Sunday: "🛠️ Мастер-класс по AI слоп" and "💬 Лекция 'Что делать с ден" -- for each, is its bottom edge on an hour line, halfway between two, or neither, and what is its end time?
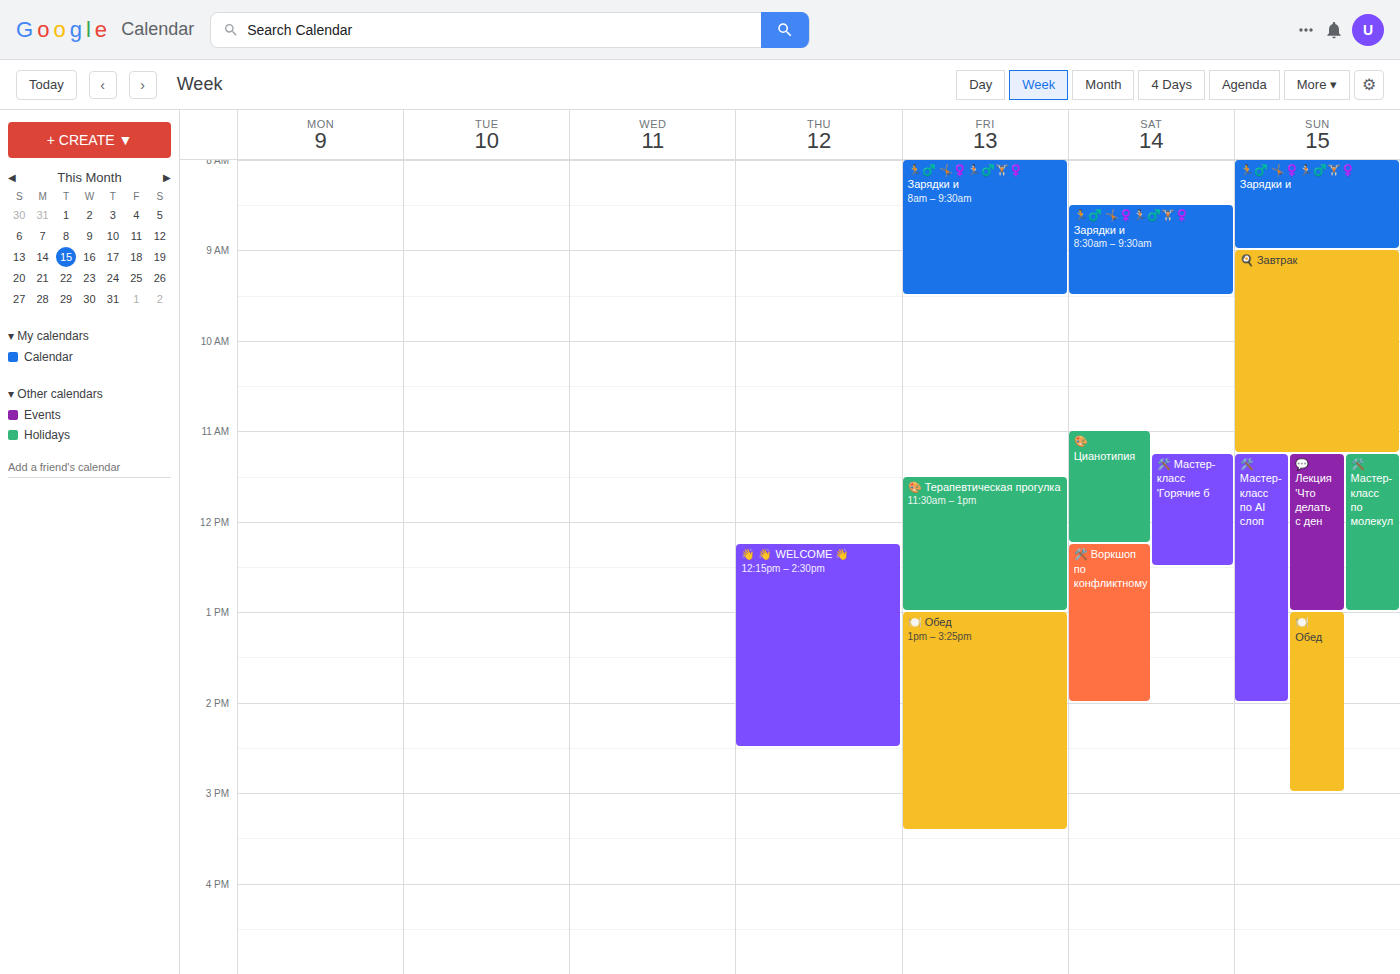
"🛠️ Мастер-класс по AI слоп": 2:00 PM, exactly on the 2 PM line. "💬 Лекция 'Что делать с ден": 1:00 PM, exactly on the 1 PM line.